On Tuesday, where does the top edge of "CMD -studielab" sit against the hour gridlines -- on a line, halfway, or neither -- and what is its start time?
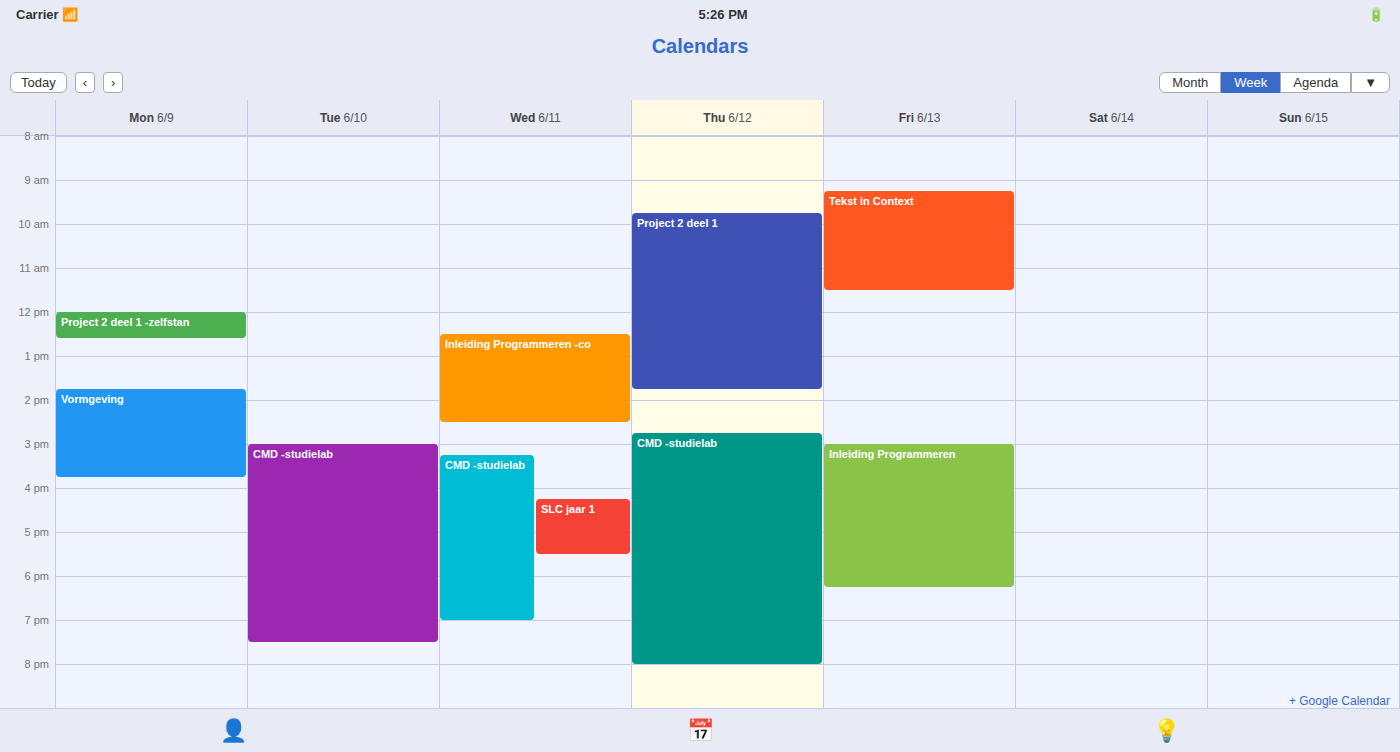
3:00 PM -- exactly on the 3 PM line.